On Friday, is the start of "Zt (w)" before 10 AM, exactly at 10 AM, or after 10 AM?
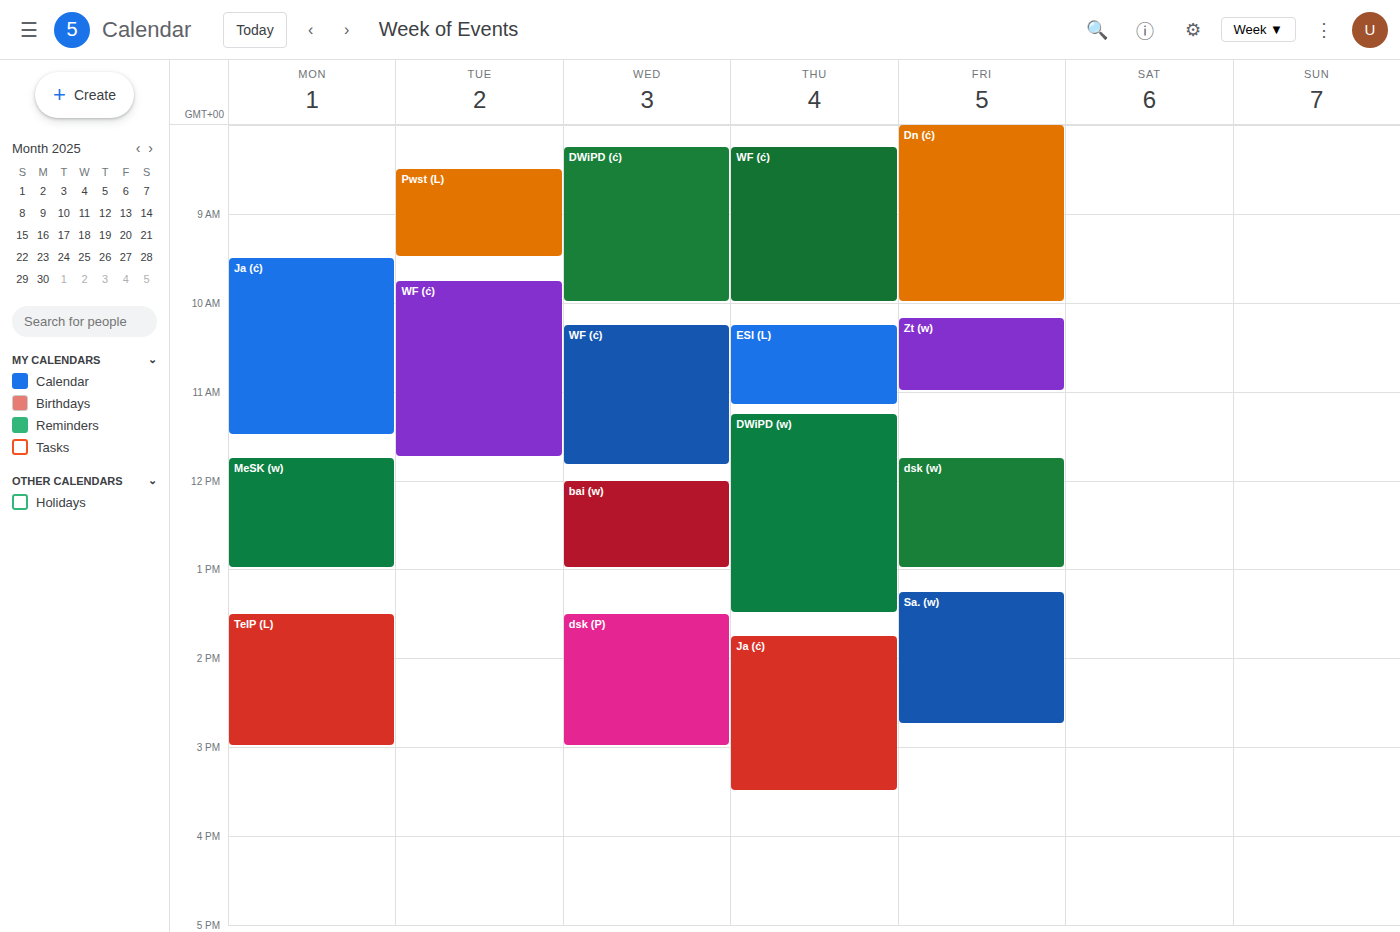
10:10 AM -- after 10 AM, 10 minutes below the 10 AM line.